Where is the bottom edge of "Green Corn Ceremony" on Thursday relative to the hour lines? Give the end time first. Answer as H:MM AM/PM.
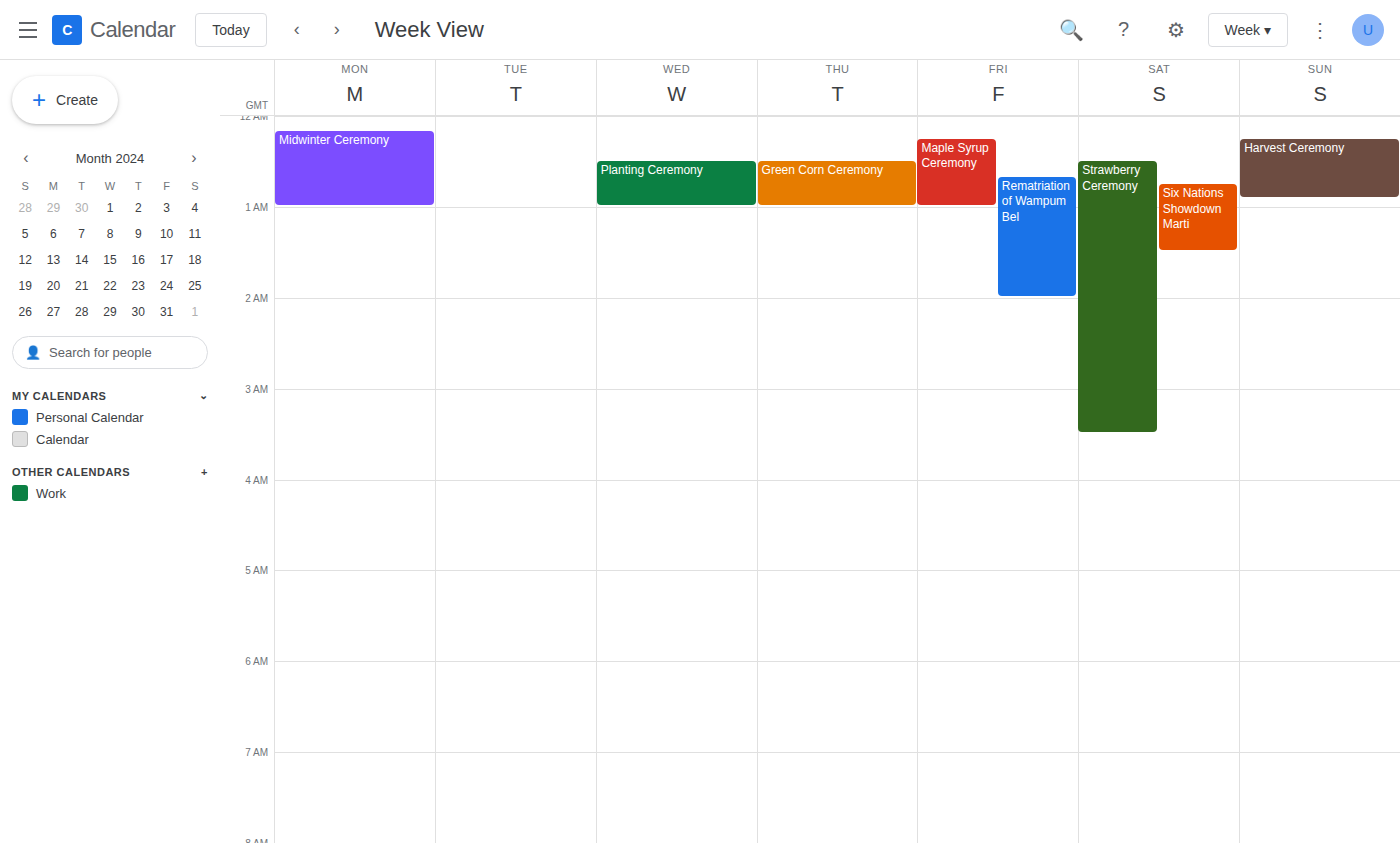
1:00 AM -- exactly on the 1 AM line.